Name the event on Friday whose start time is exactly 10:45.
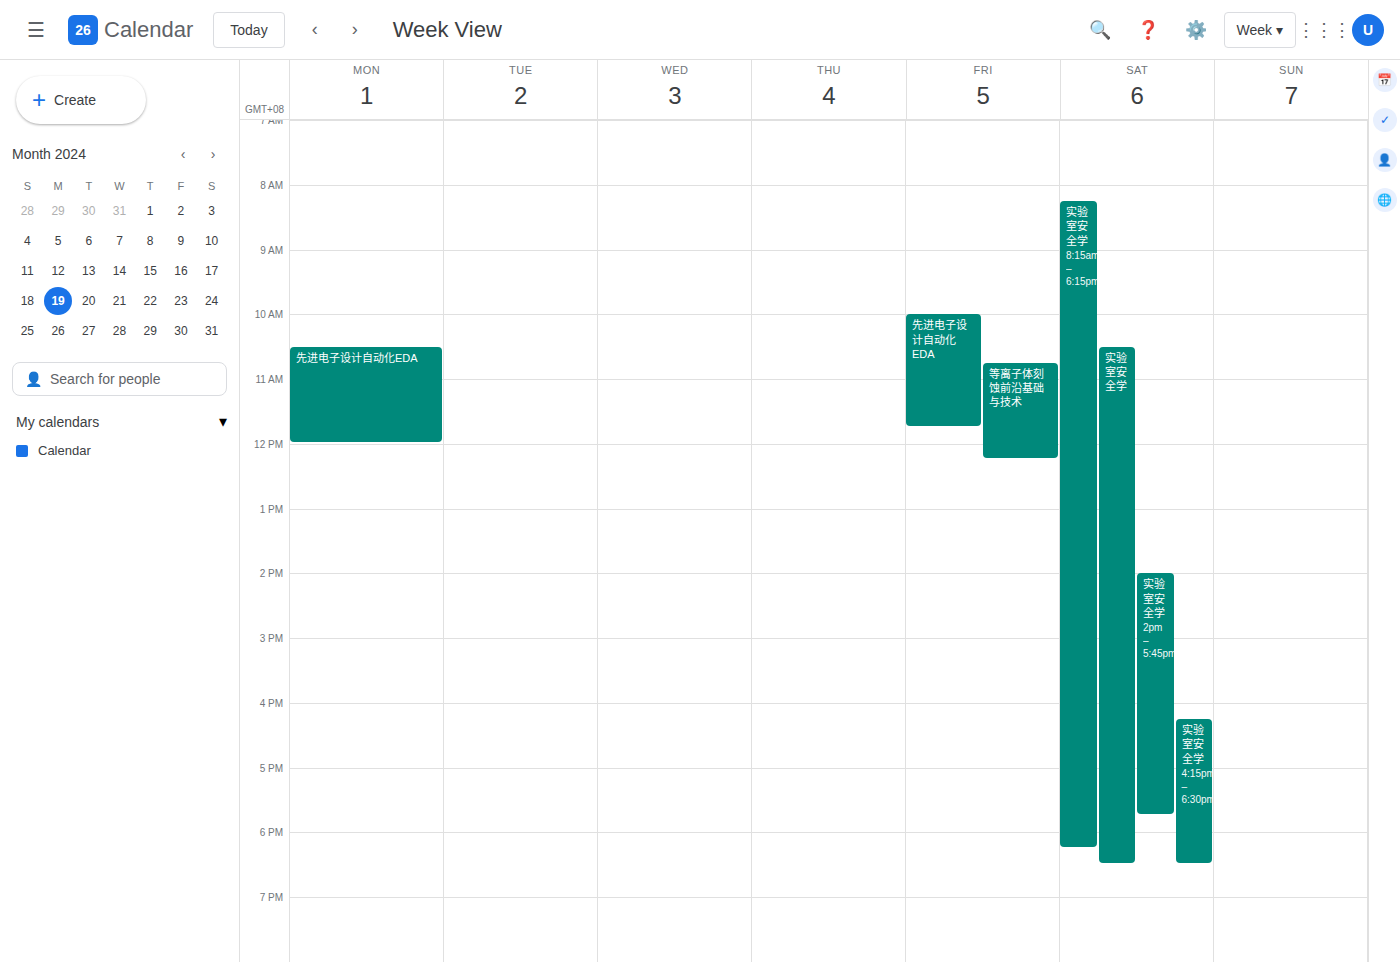
"等离子体刻蚀前沿基础与技术"